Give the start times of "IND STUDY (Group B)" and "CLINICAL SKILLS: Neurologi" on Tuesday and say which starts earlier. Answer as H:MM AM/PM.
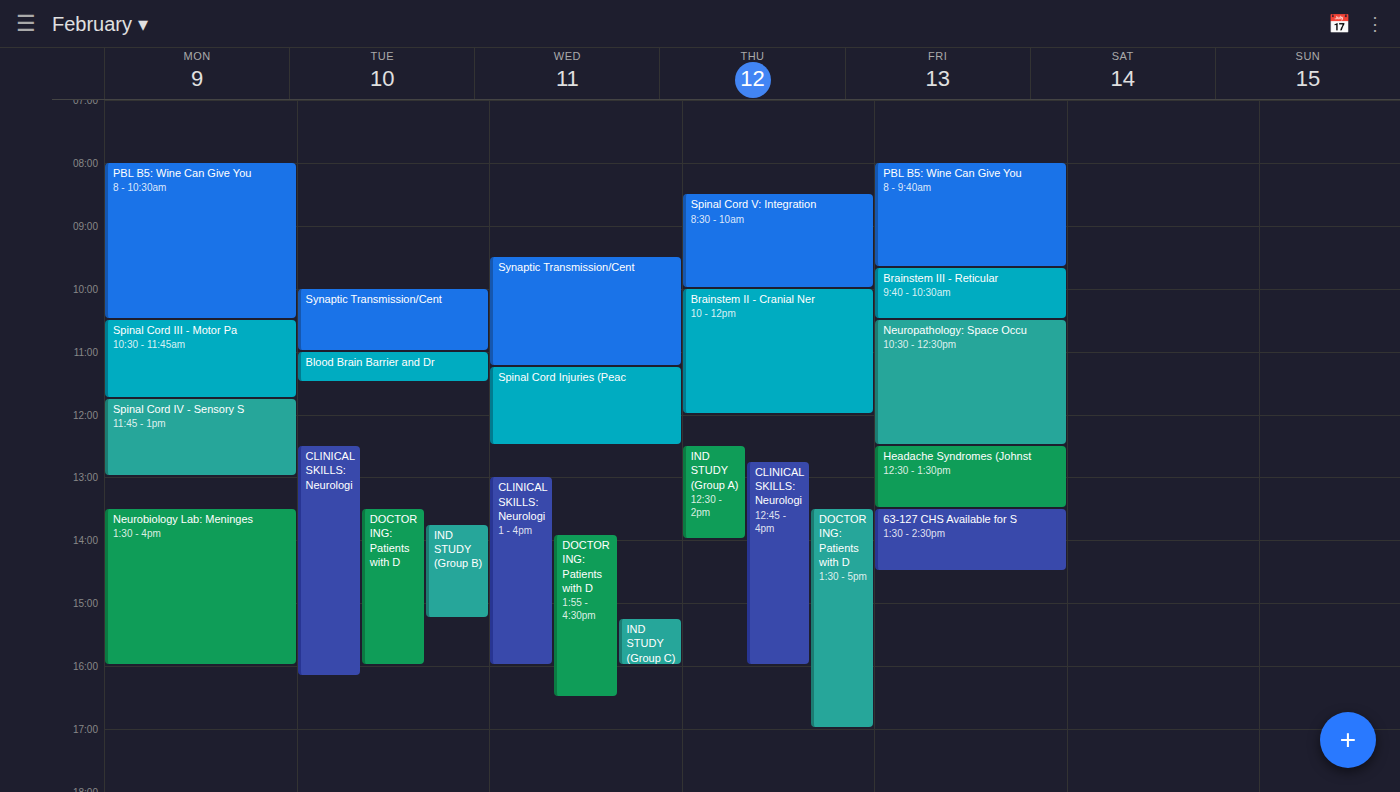
"CLINICAL SKILLS: Neurologi" 12:30 PM; "IND STUDY (Group B)" 1:45 PM.